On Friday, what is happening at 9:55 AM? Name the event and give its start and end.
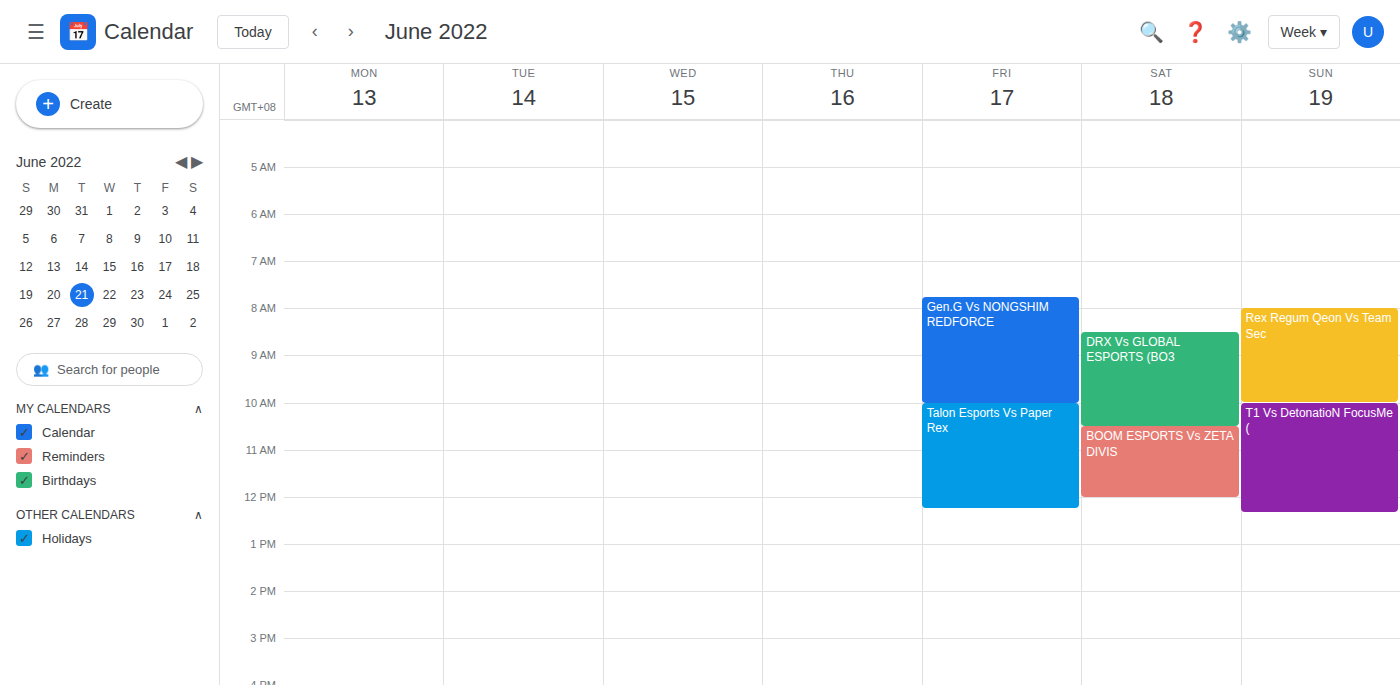
"Gen.G Vs NONGSHIM REDFORCE", 7:45 AM to 10:00 AM